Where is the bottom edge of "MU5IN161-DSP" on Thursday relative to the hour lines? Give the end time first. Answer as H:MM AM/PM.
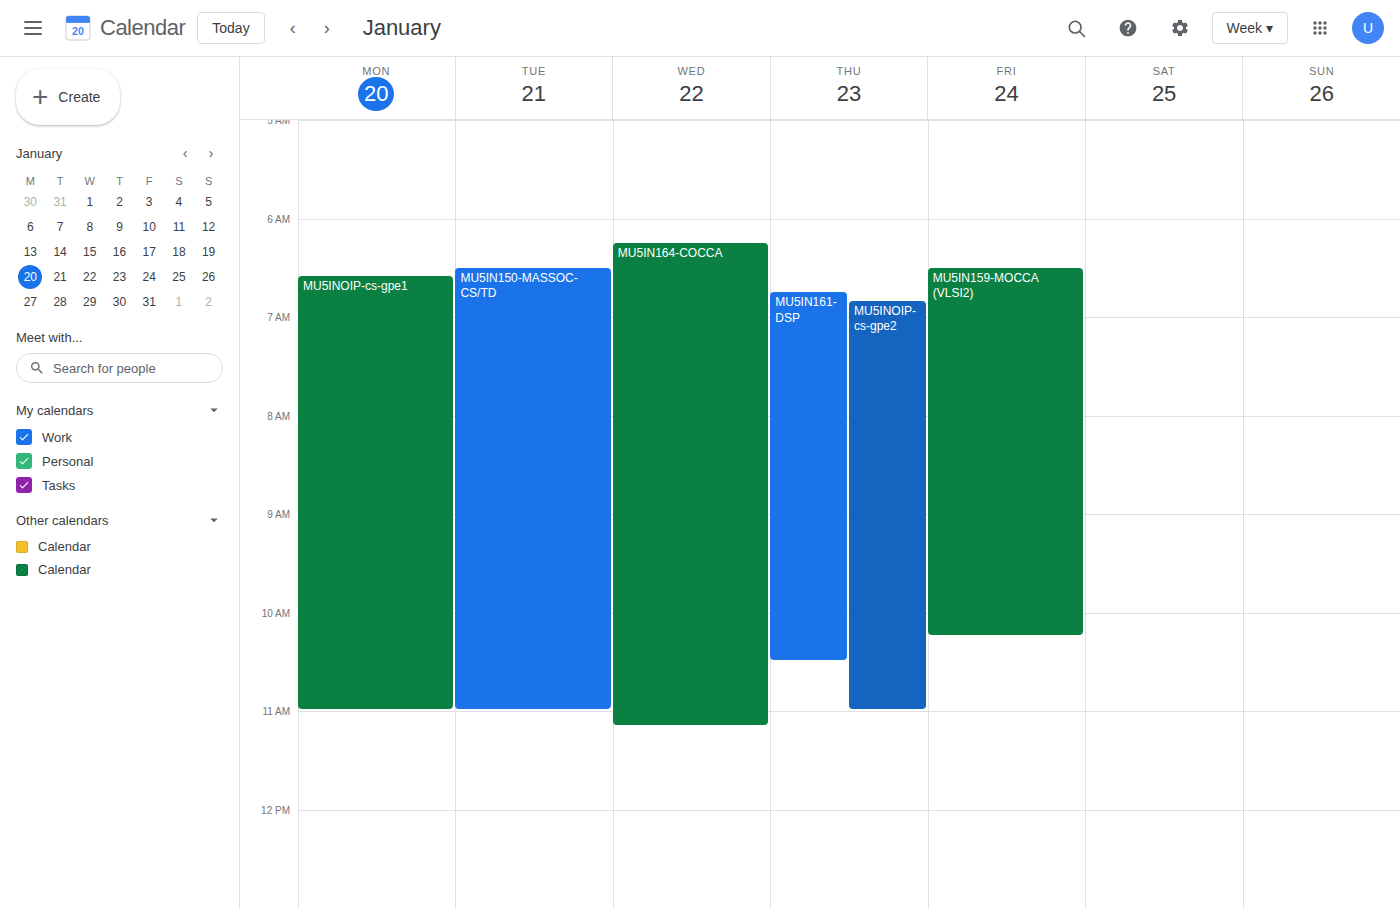
10:30 AM -- halfway between the 10 AM and 11 AM lines.